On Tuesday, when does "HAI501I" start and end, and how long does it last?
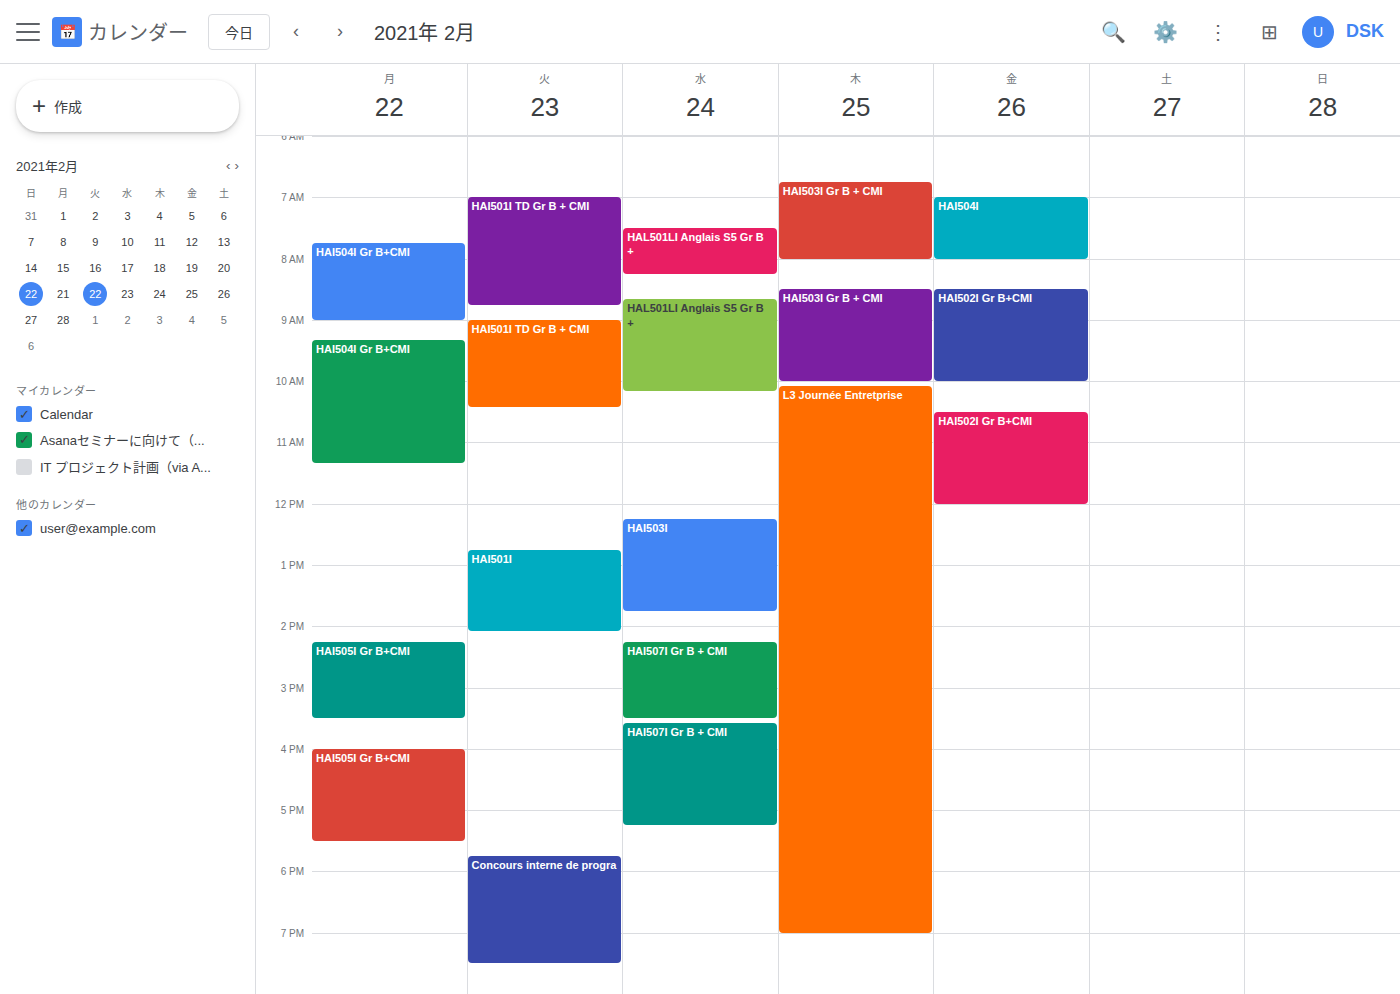
12:45 PM to 2:05 PM, 1 hour 20 minutes